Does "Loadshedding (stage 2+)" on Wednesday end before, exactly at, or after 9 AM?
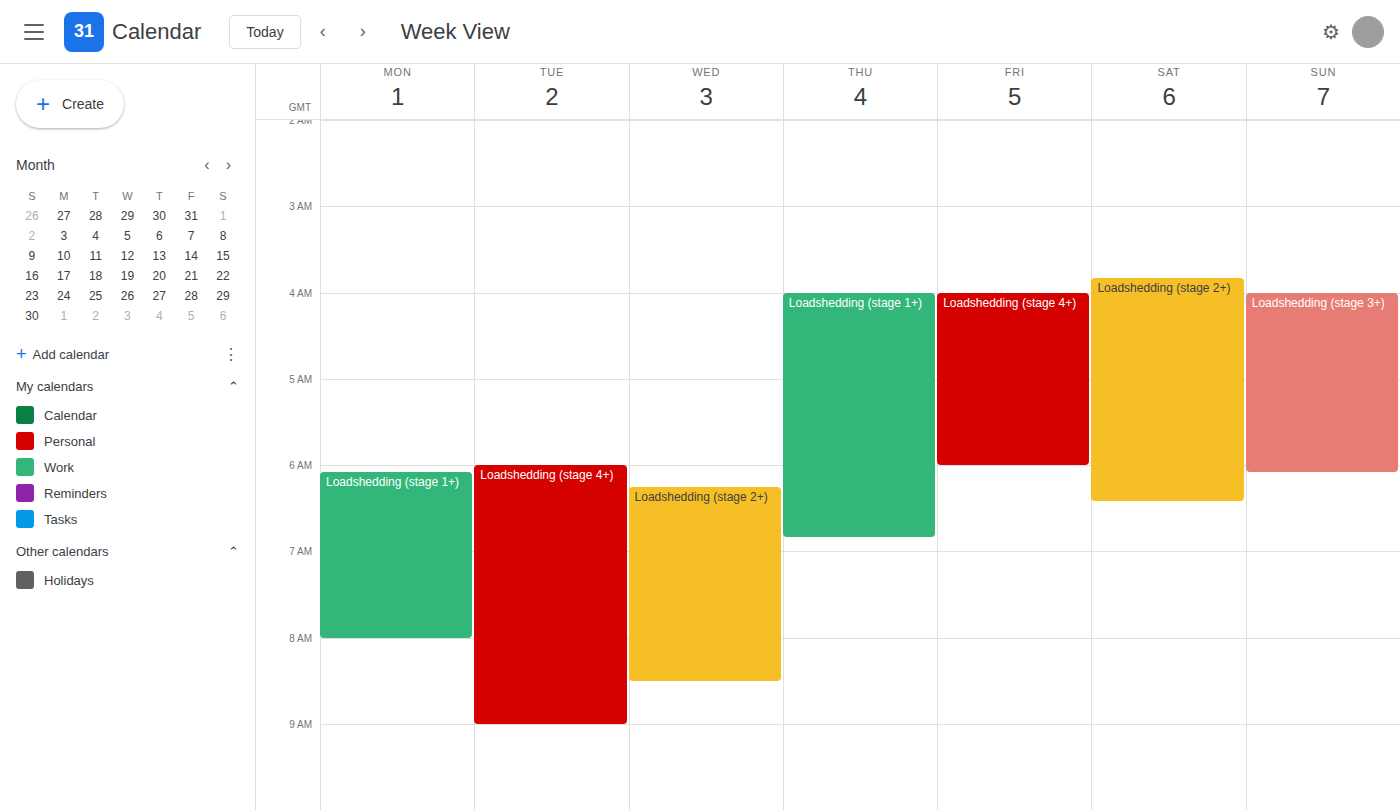
8:30 AM -- before 9 AM, 30 minutes above the 9 AM line.